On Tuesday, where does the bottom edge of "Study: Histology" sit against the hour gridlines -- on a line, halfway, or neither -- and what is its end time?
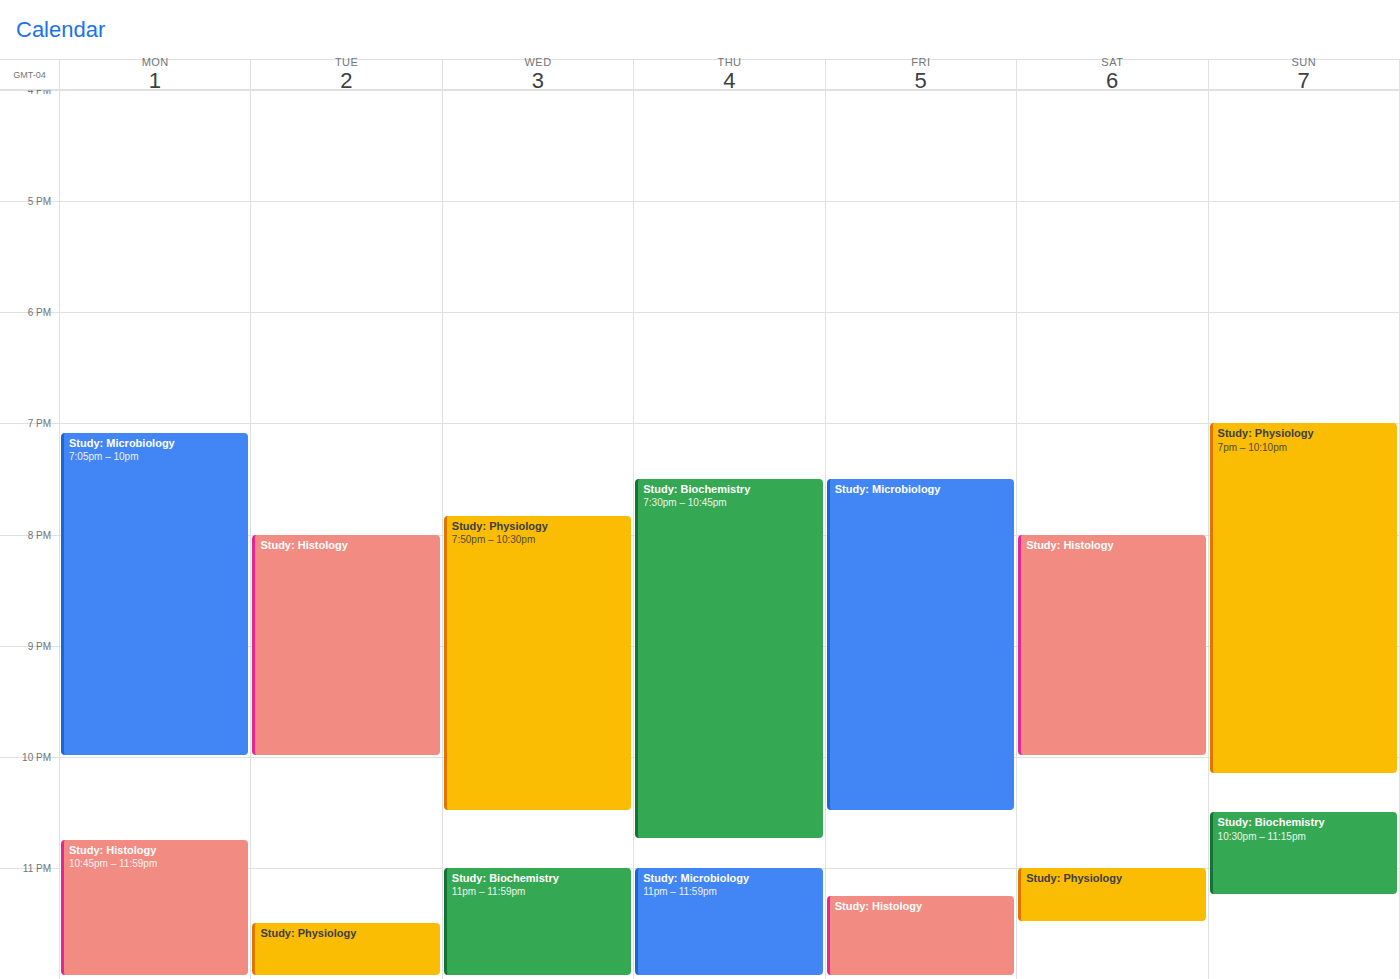
10:00 PM -- exactly on the 10 PM line.